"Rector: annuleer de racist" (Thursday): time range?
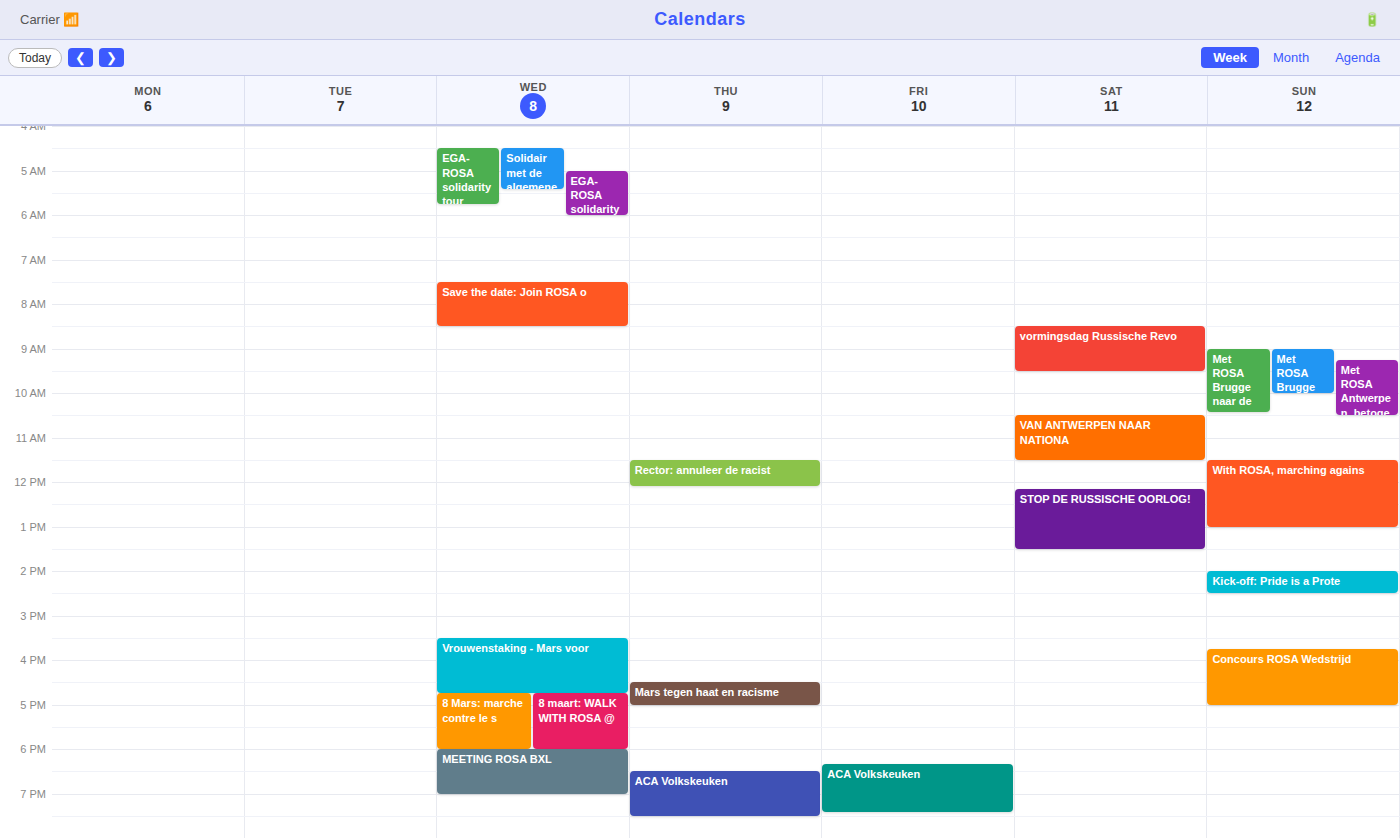
11:30 AM to 12:05 PM